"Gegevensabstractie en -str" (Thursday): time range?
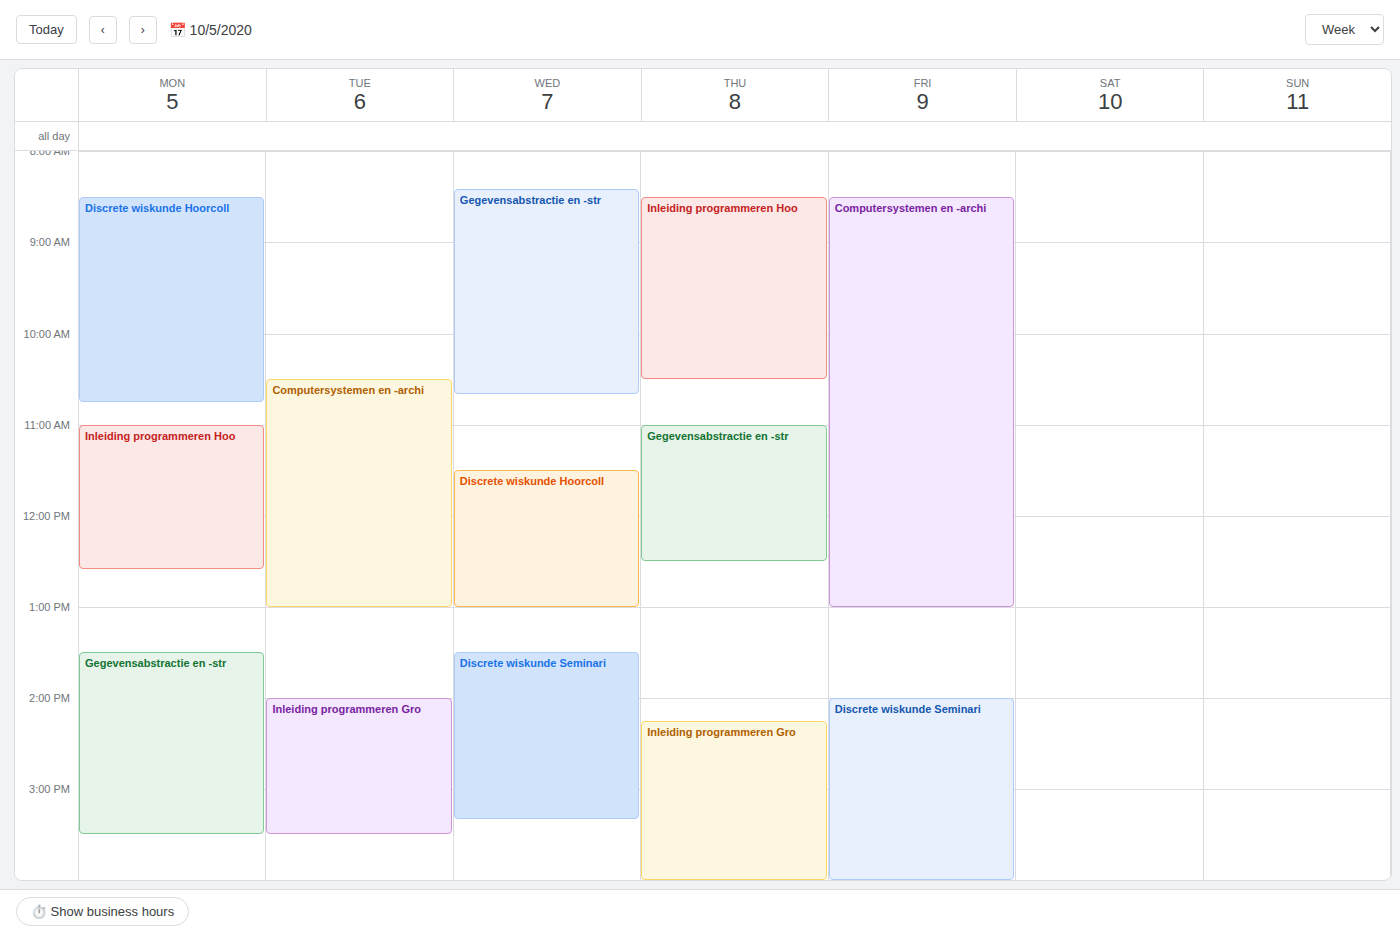
11:00 to 12:30